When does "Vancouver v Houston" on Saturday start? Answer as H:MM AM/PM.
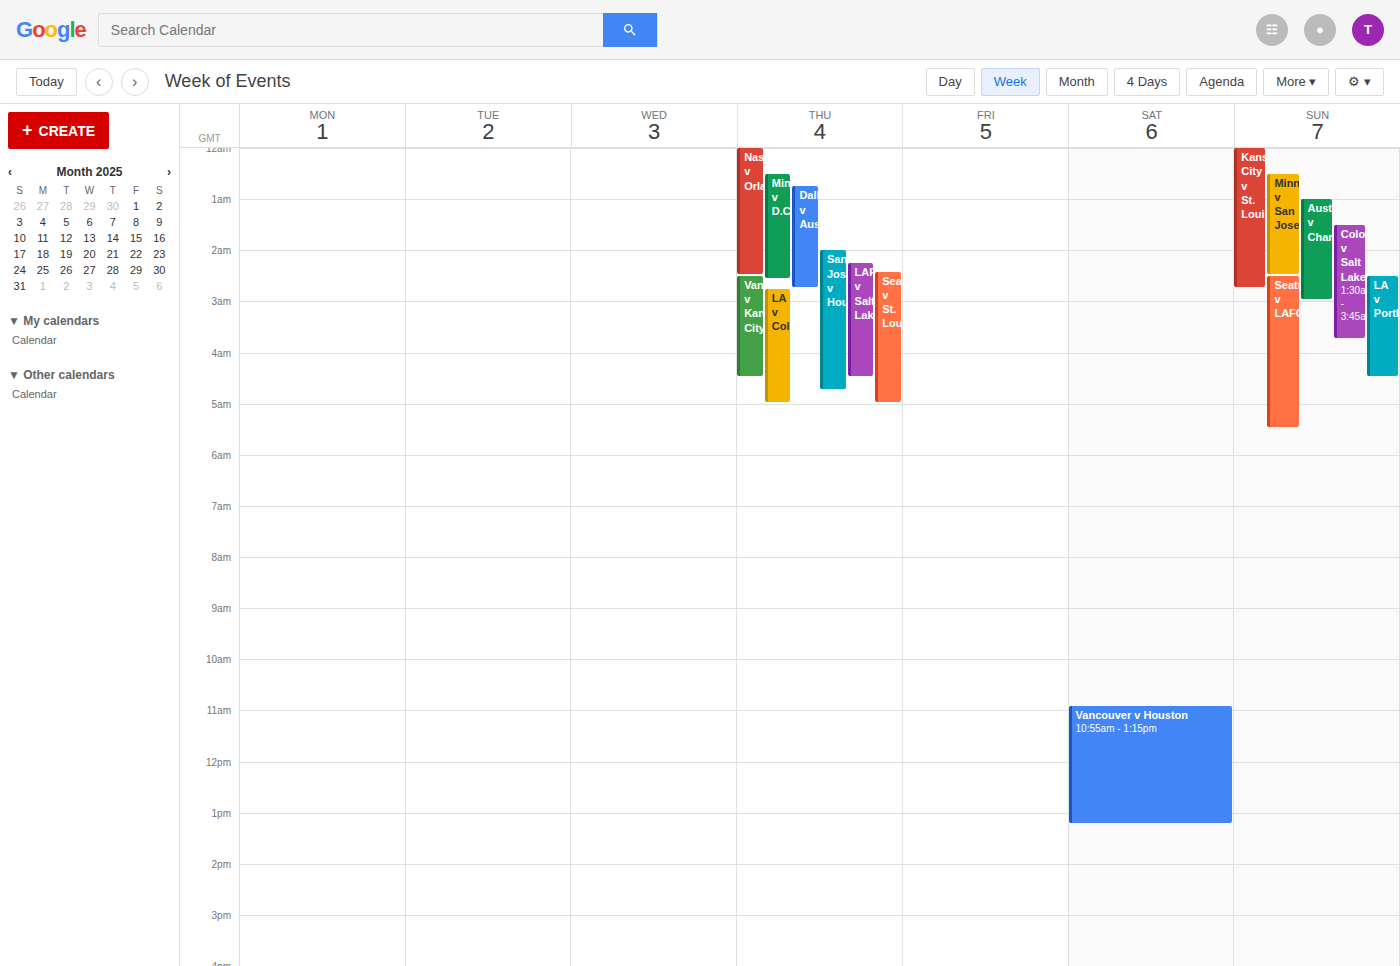
10:55 AM